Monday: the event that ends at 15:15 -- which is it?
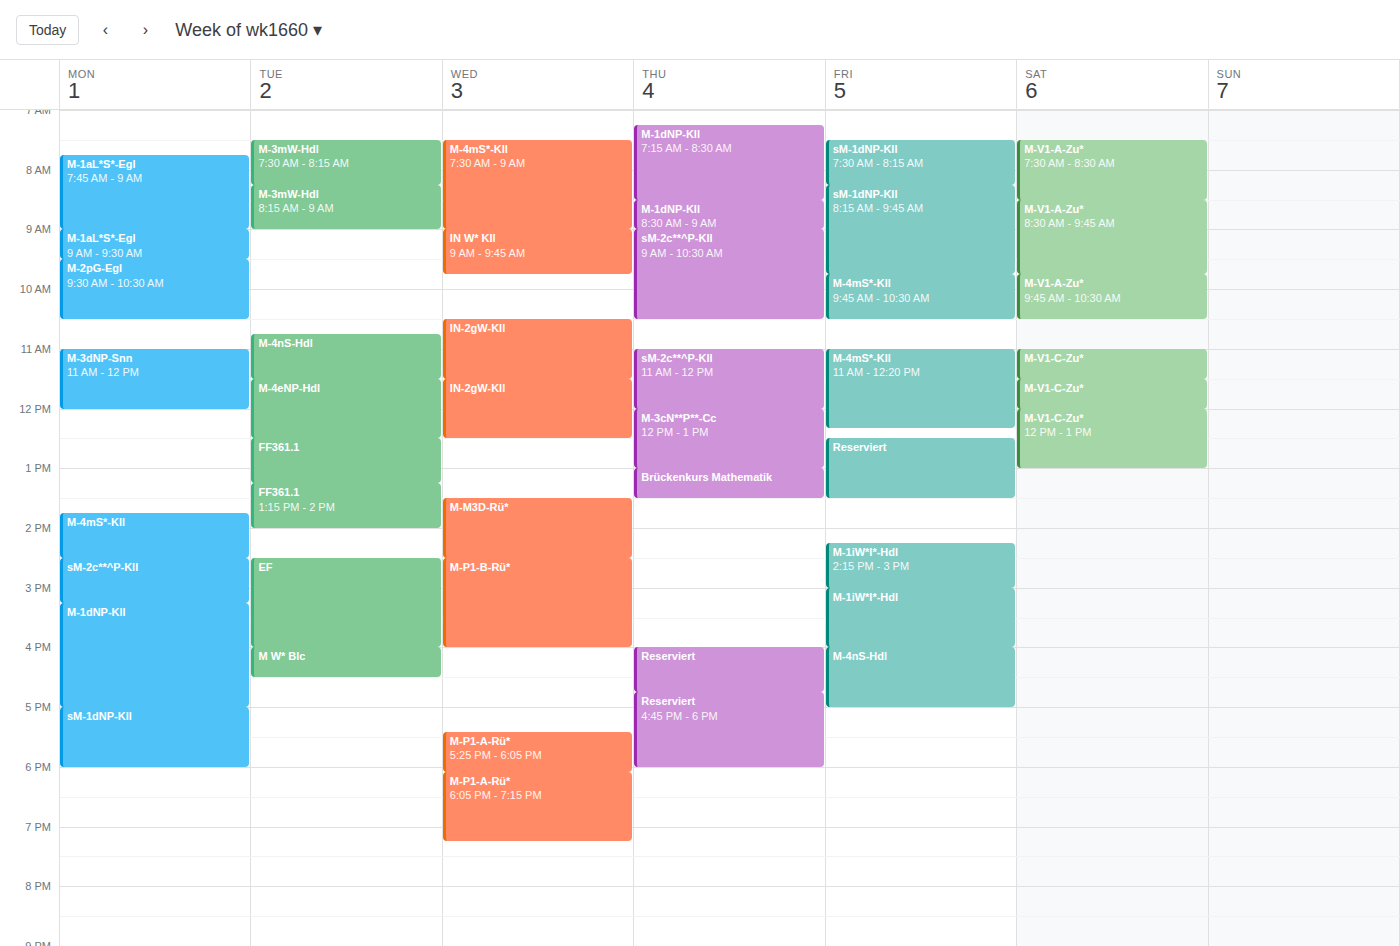
"sM-2c**^P-Kll"